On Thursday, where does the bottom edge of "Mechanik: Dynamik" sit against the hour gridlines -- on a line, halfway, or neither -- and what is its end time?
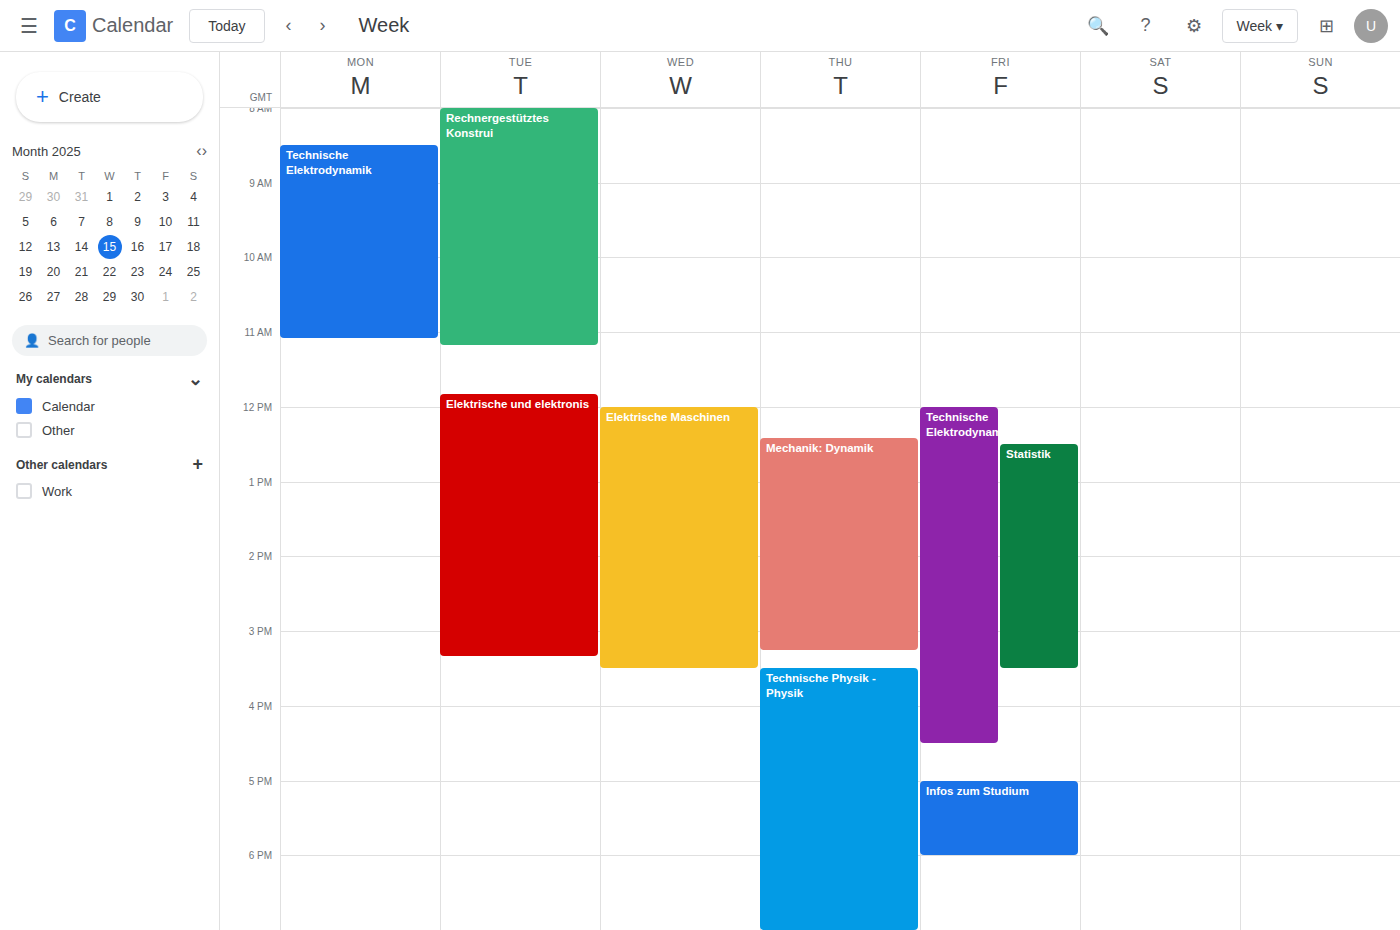
3:15 PM -- neither: a quarter of the way from the 3 PM line to the 4 PM line.